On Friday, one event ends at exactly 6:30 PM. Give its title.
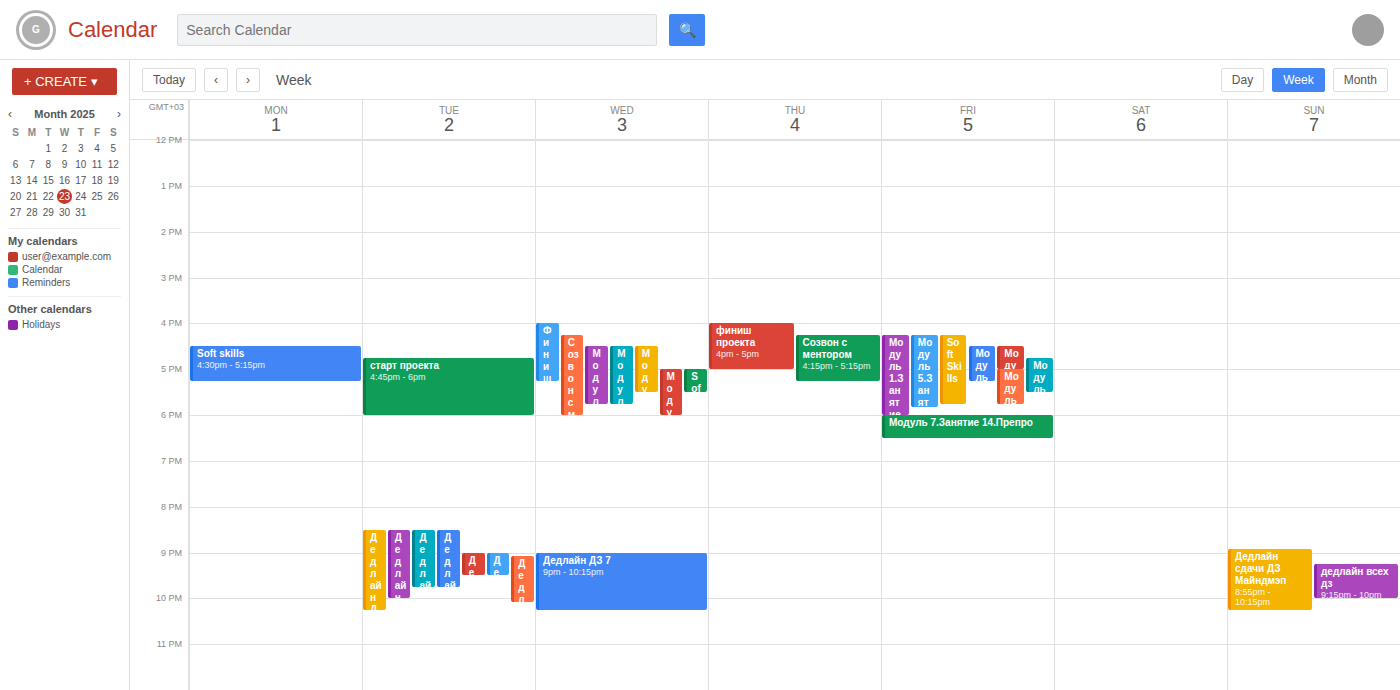
"Модуль 7.Занятие 14.Препро"